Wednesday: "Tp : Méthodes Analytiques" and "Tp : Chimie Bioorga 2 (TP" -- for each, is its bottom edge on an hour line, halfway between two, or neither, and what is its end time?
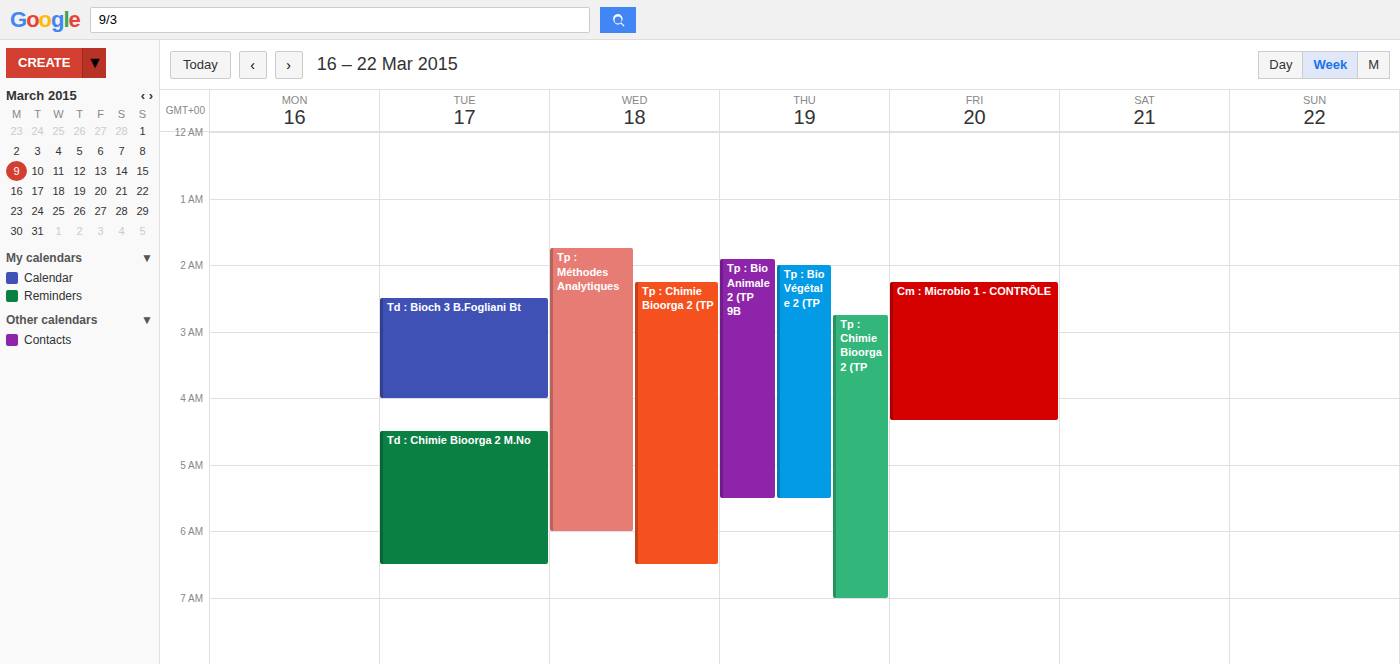
"Tp : Méthodes Analytiques": 6:00 AM, exactly on the 6 AM line. "Tp : Chimie Bioorga 2 (TP": 6:30 AM, halfway between the 6 AM and 7 AM lines.